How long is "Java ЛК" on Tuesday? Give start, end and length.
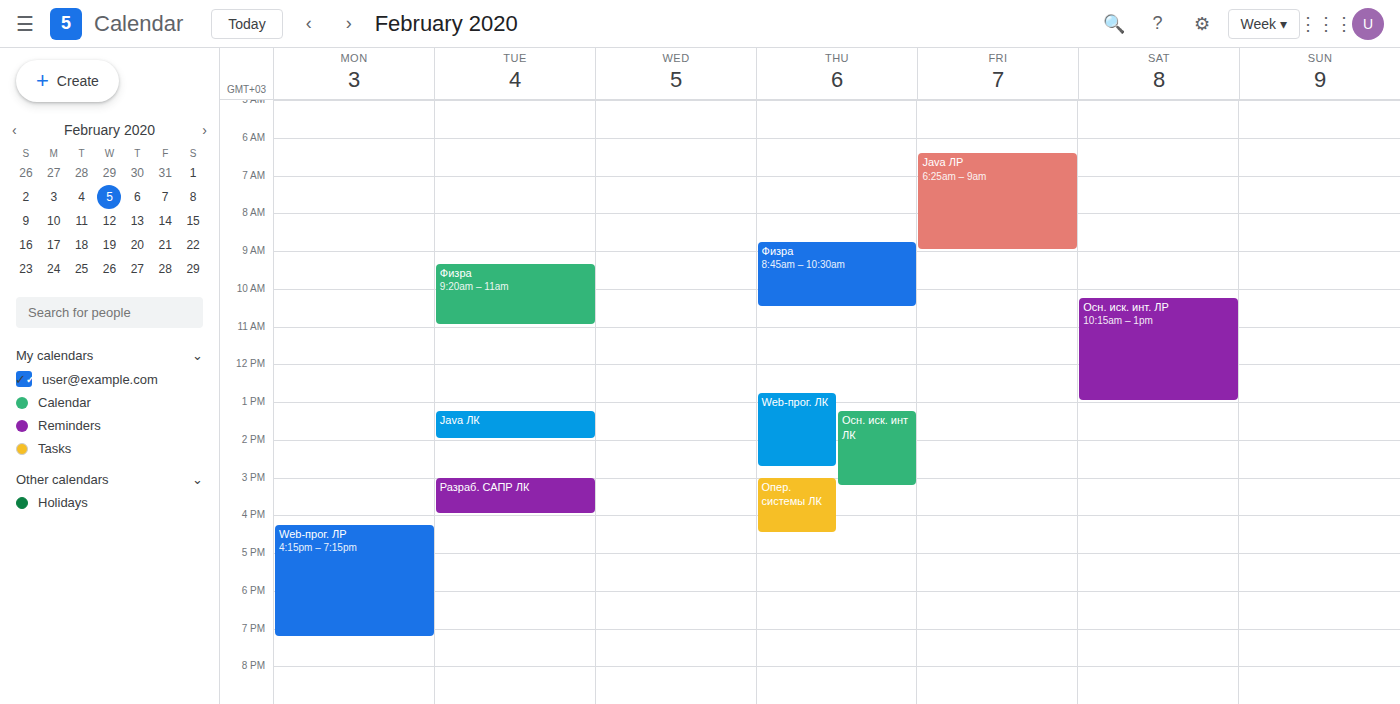
1:15 PM to 2:00 PM, 45 minutes